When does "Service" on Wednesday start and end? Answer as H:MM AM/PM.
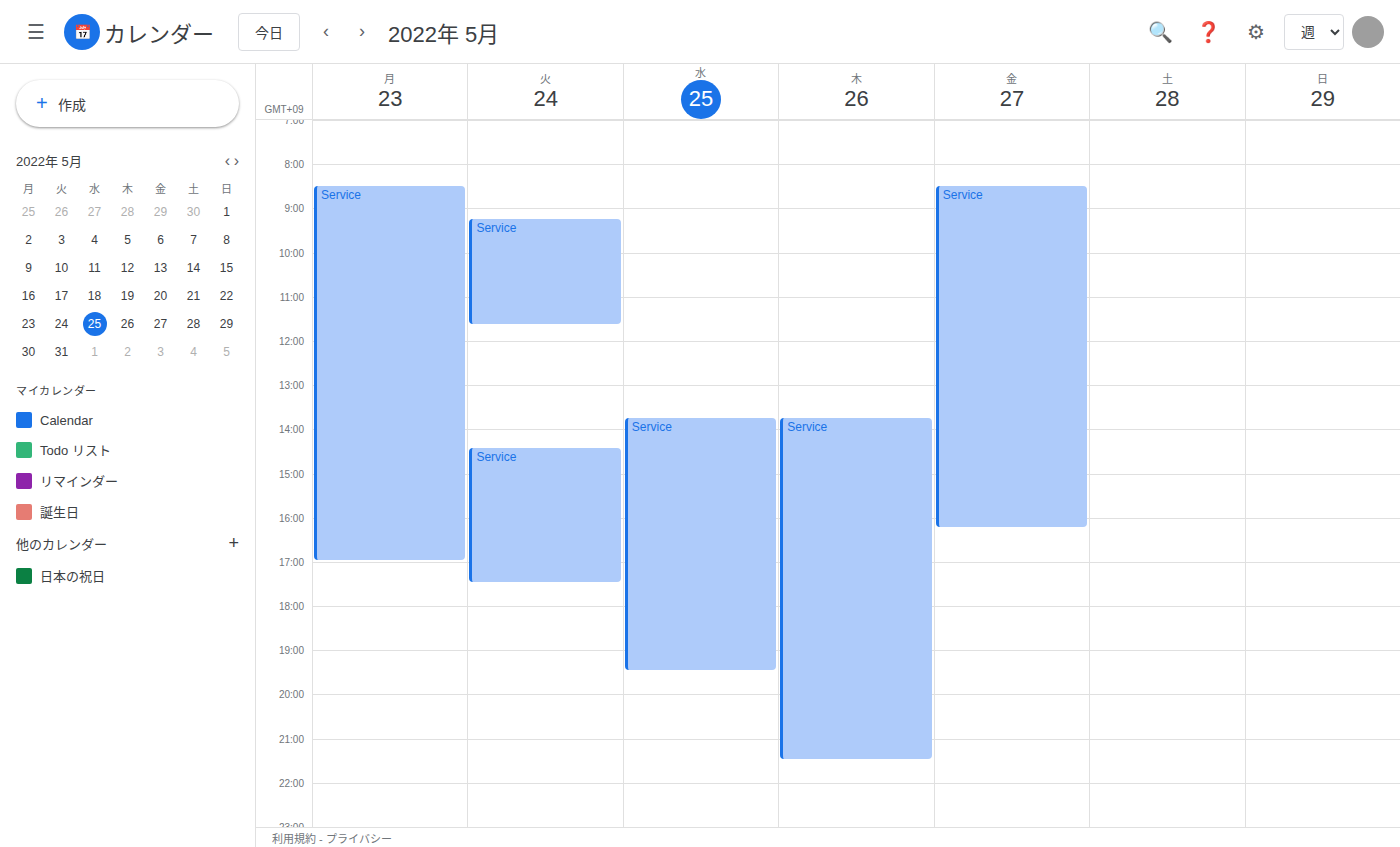
1:45 PM to 7:30 PM